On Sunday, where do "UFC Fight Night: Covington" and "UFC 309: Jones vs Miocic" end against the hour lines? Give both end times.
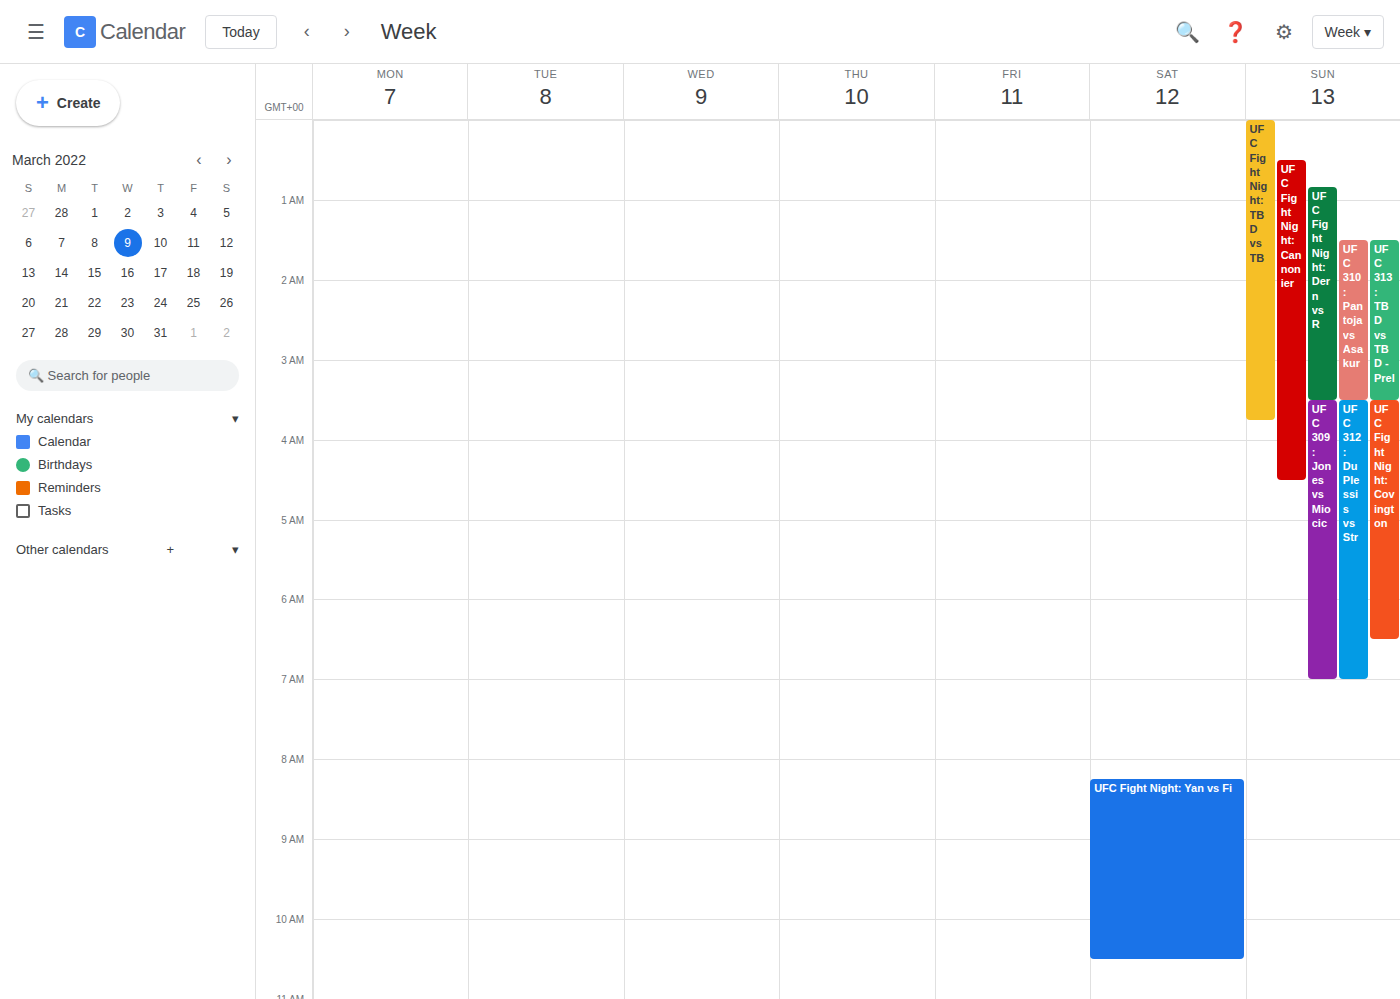
"UFC Fight Night: Covington": 6:30 AM, halfway between the 6 AM and 7 AM lines. "UFC 309: Jones vs Miocic": 7:00 AM, exactly on the 7 AM line.